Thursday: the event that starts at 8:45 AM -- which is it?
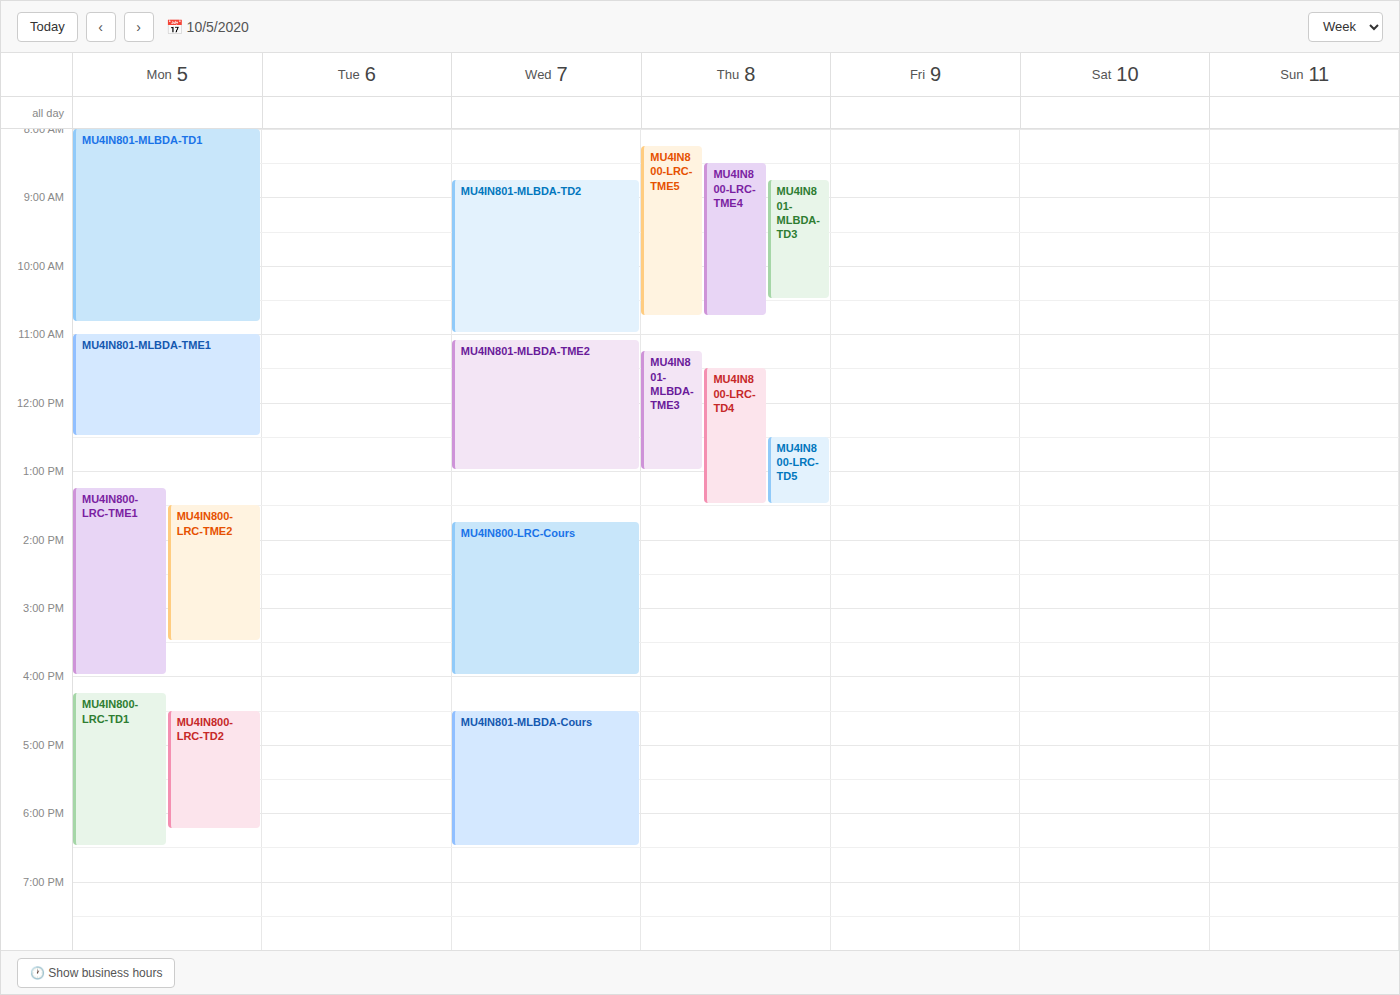
"MU4IN801-MLBDA-TD3"